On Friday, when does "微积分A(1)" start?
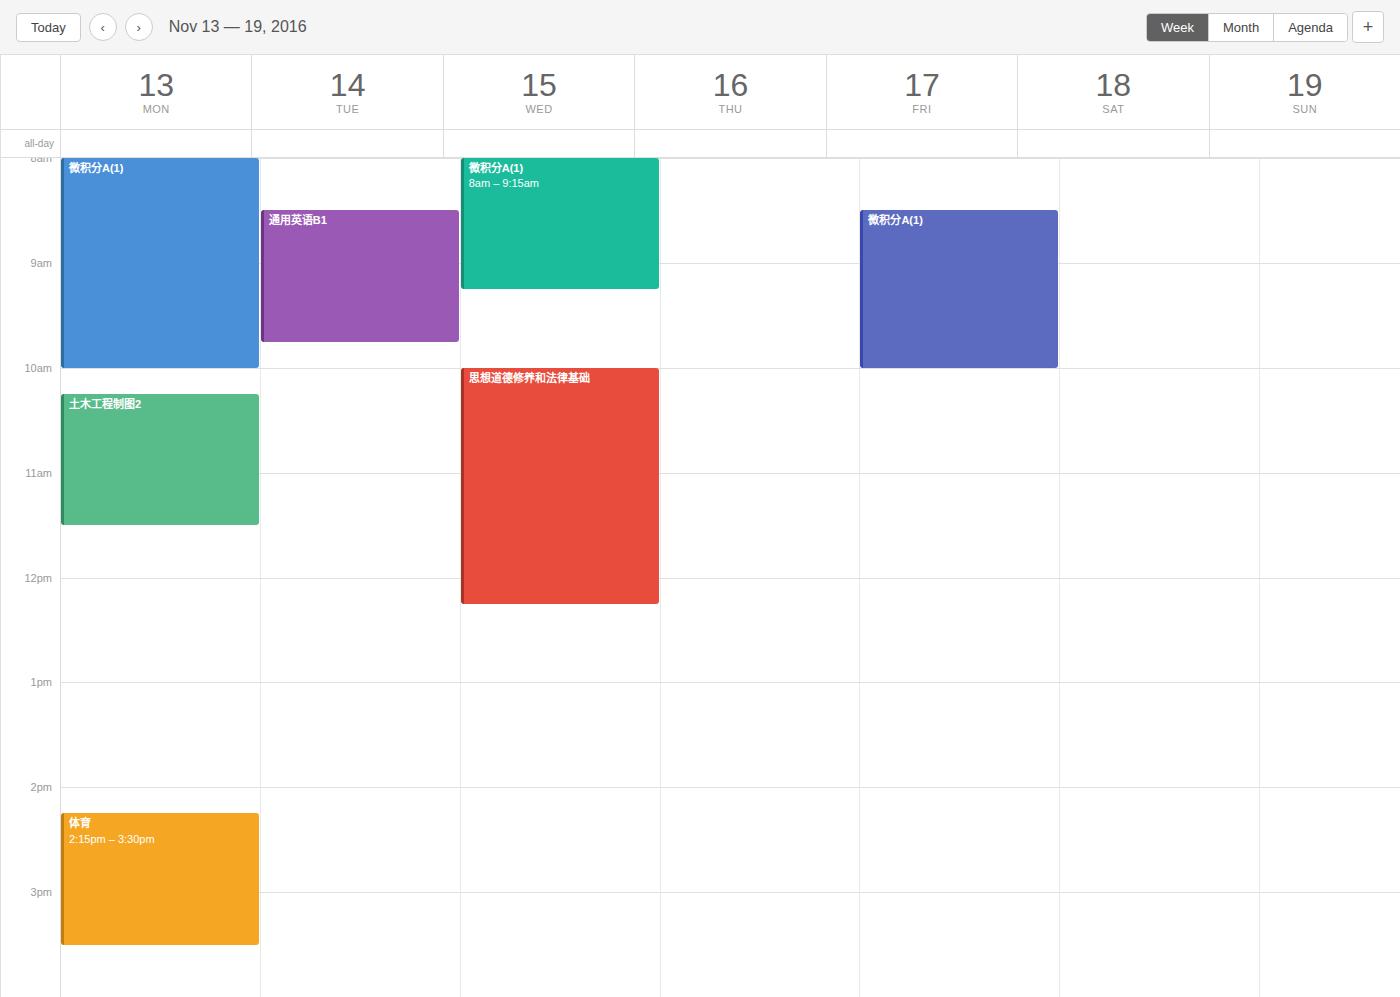
8:30 AM